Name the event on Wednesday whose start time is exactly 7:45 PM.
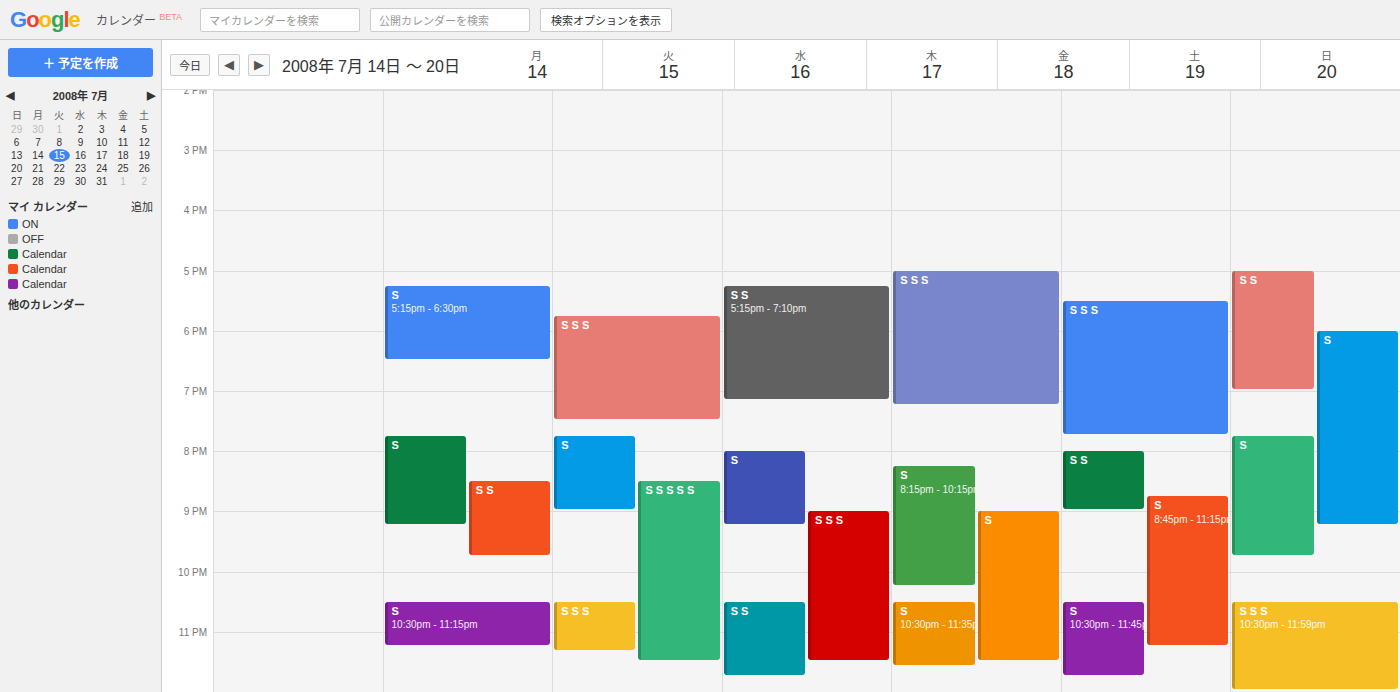
"S"